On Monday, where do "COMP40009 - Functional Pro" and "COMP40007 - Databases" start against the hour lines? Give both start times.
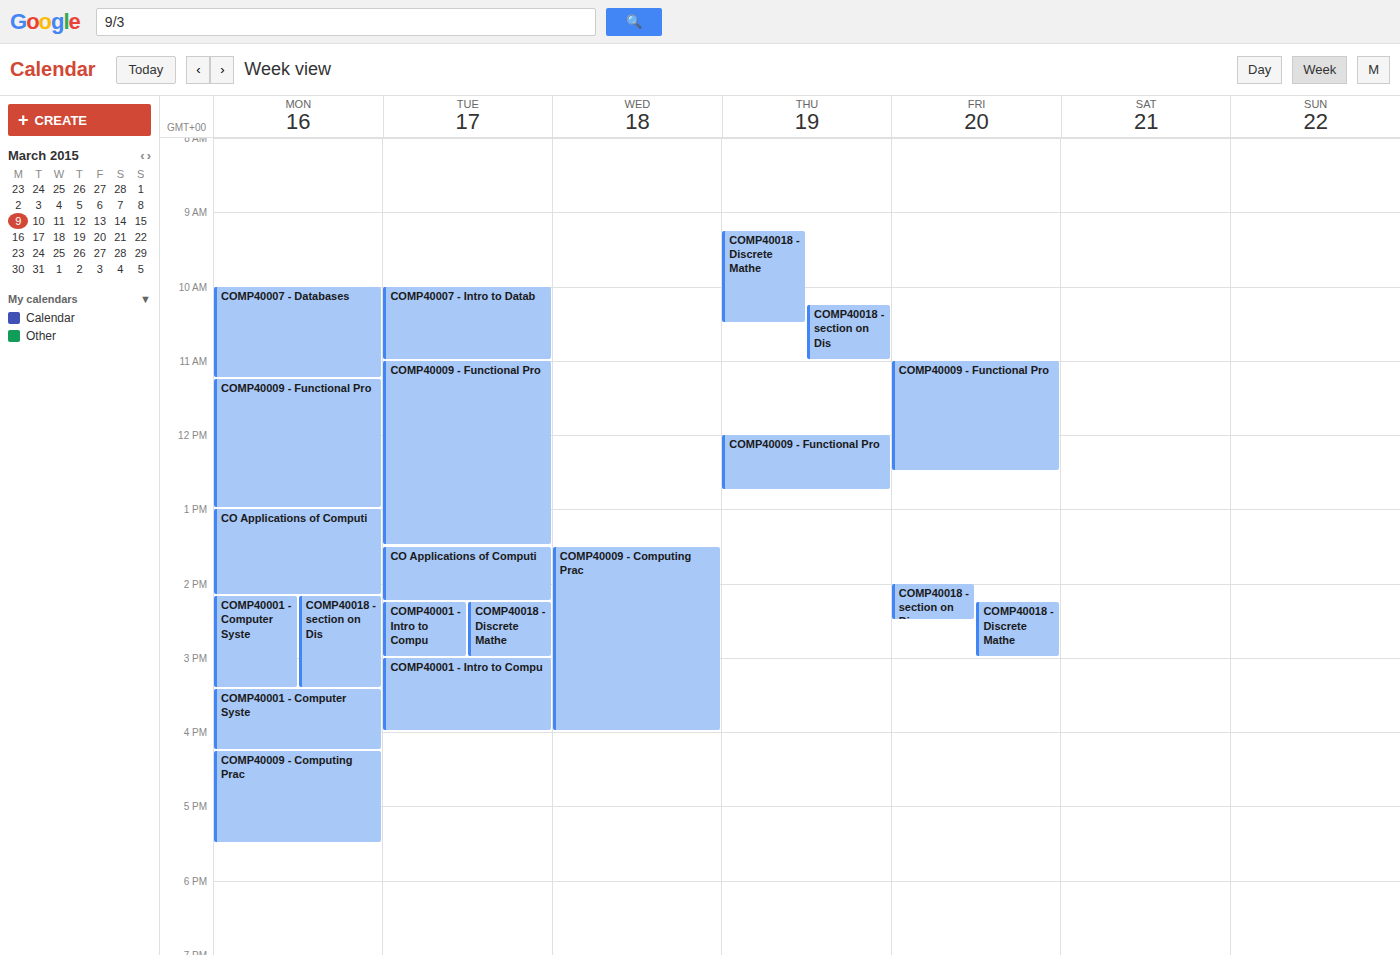
"COMP40009 - Functional Pro": 11:15 AM, neither: a quarter of the way from the 11 AM line to the 12 PM line. "COMP40007 - Databases": 10:00 AM, exactly on the 10 AM line.